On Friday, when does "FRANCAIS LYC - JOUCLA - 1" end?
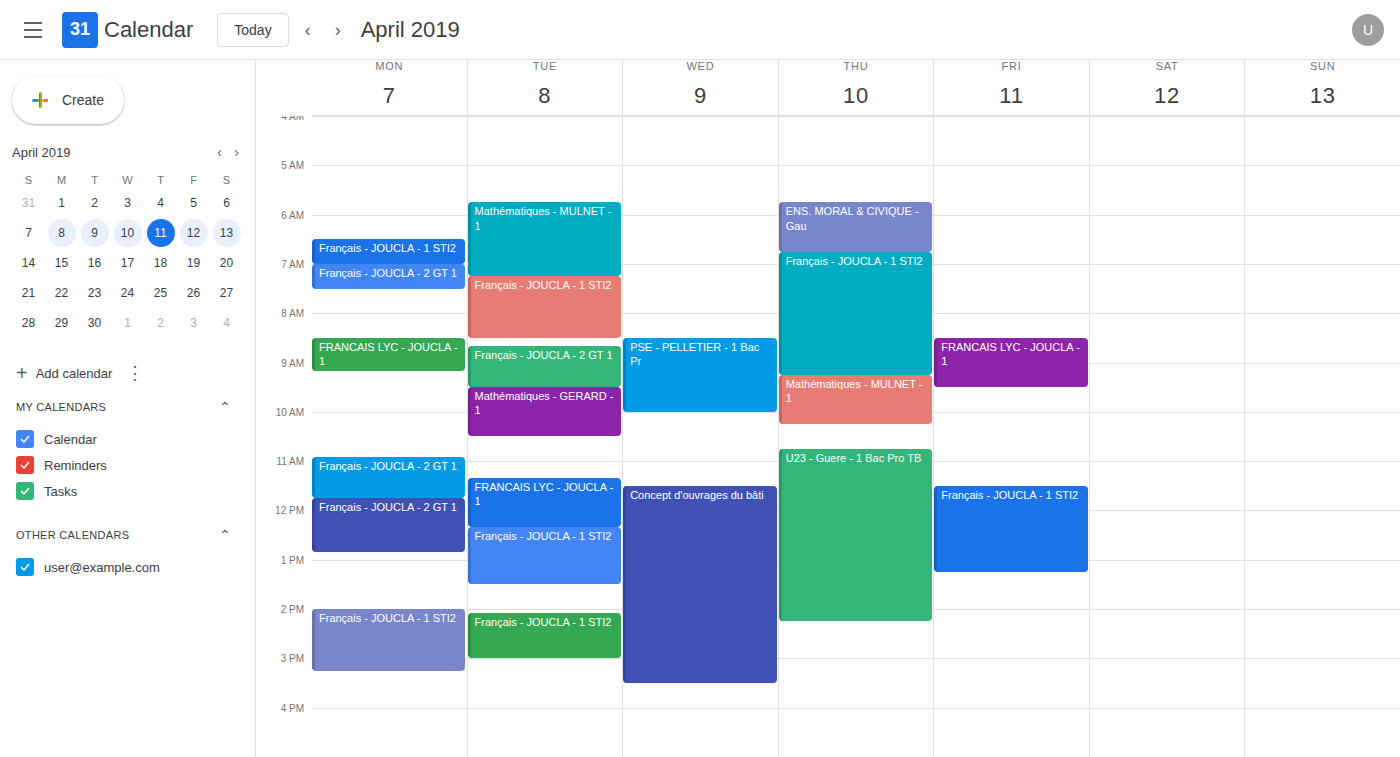
9:30 AM